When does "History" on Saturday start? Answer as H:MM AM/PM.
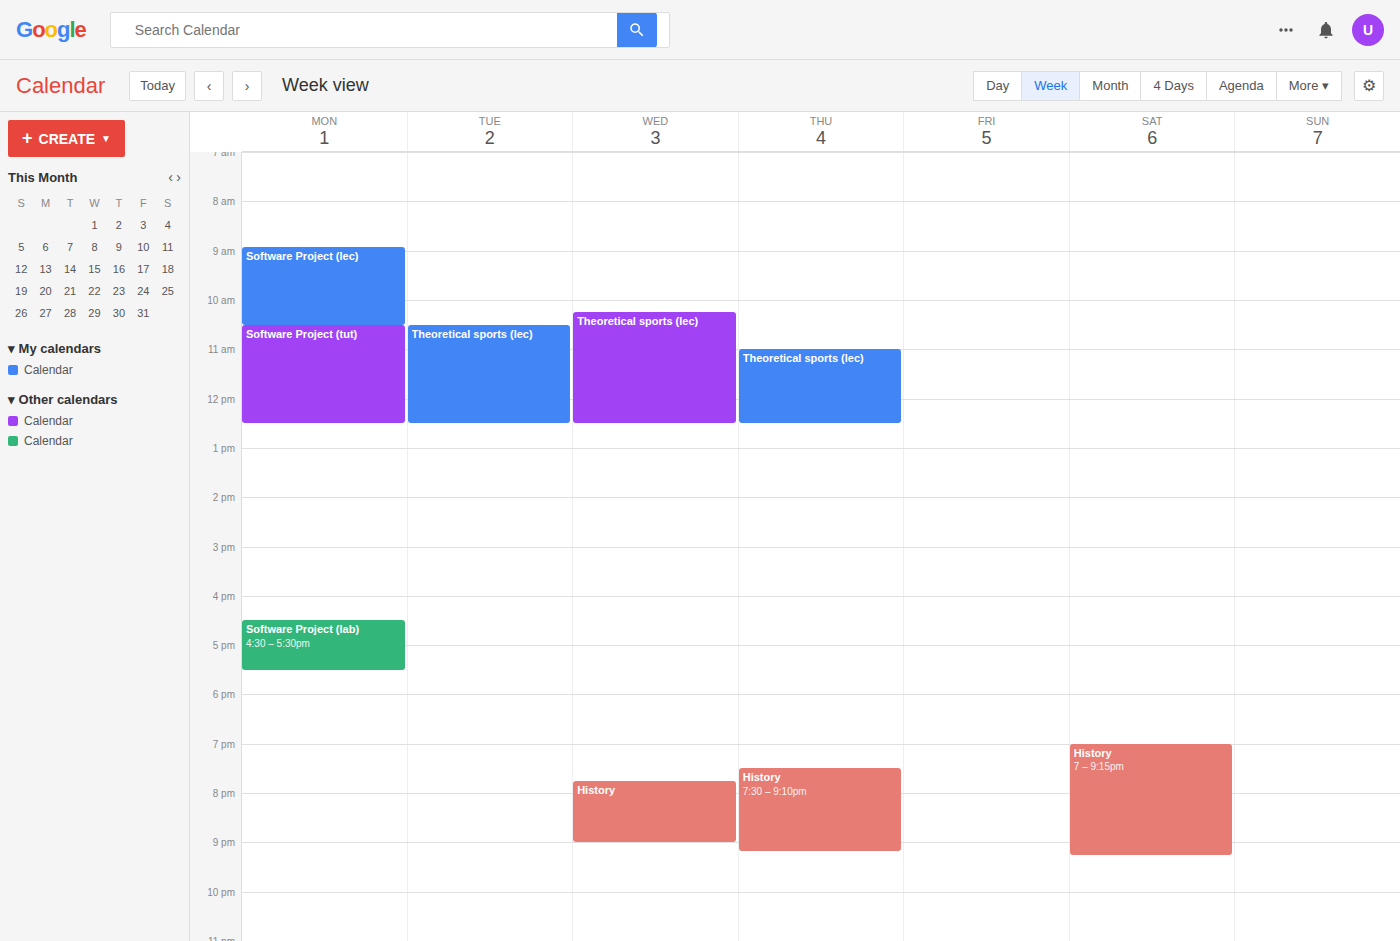
7:00 PM